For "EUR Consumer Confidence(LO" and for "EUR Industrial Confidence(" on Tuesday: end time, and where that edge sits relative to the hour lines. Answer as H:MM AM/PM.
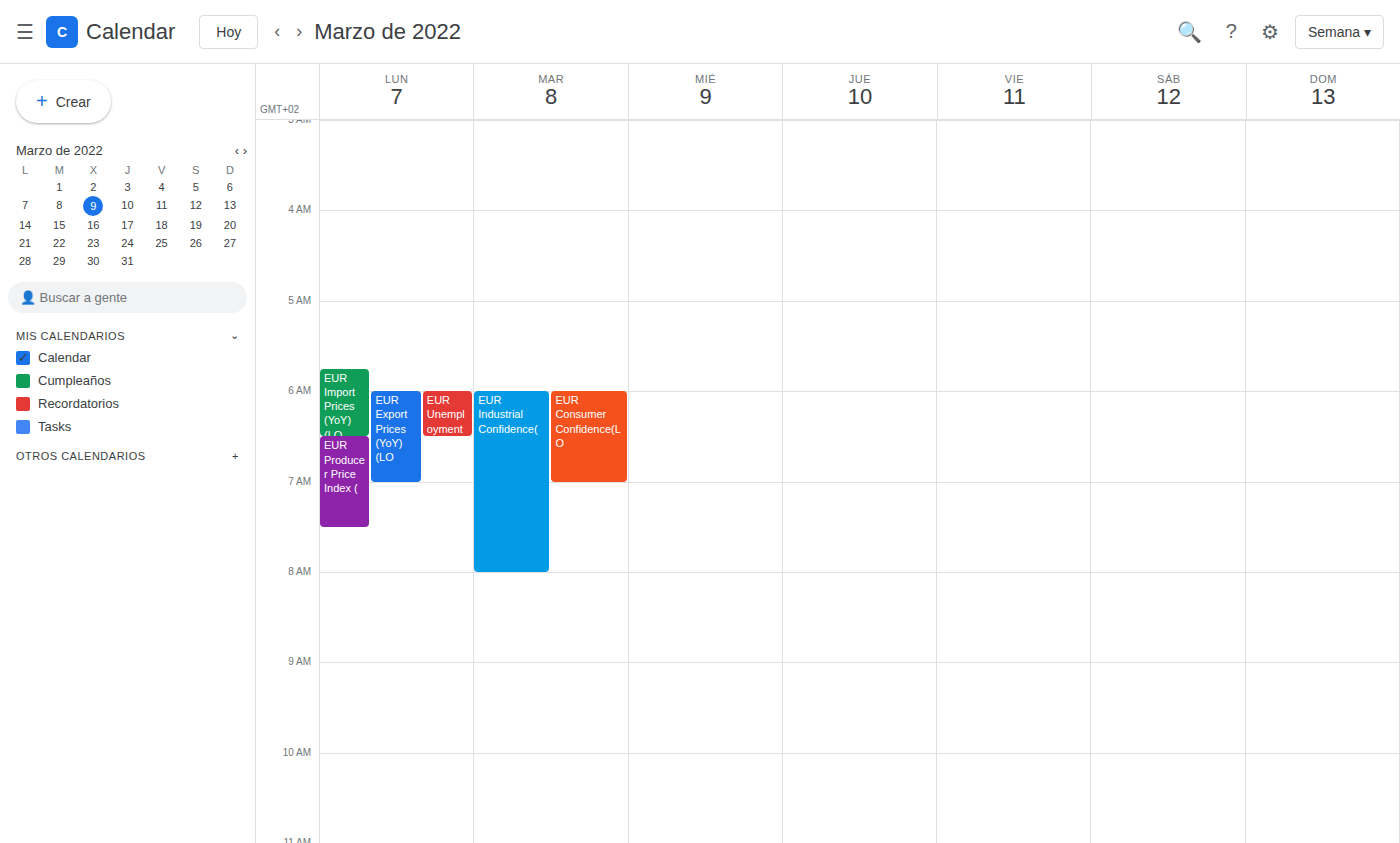
"EUR Consumer Confidence(LO": 7:00 AM, exactly on the 7 AM line. "EUR Industrial Confidence(": 8:00 AM, exactly on the 8 AM line.